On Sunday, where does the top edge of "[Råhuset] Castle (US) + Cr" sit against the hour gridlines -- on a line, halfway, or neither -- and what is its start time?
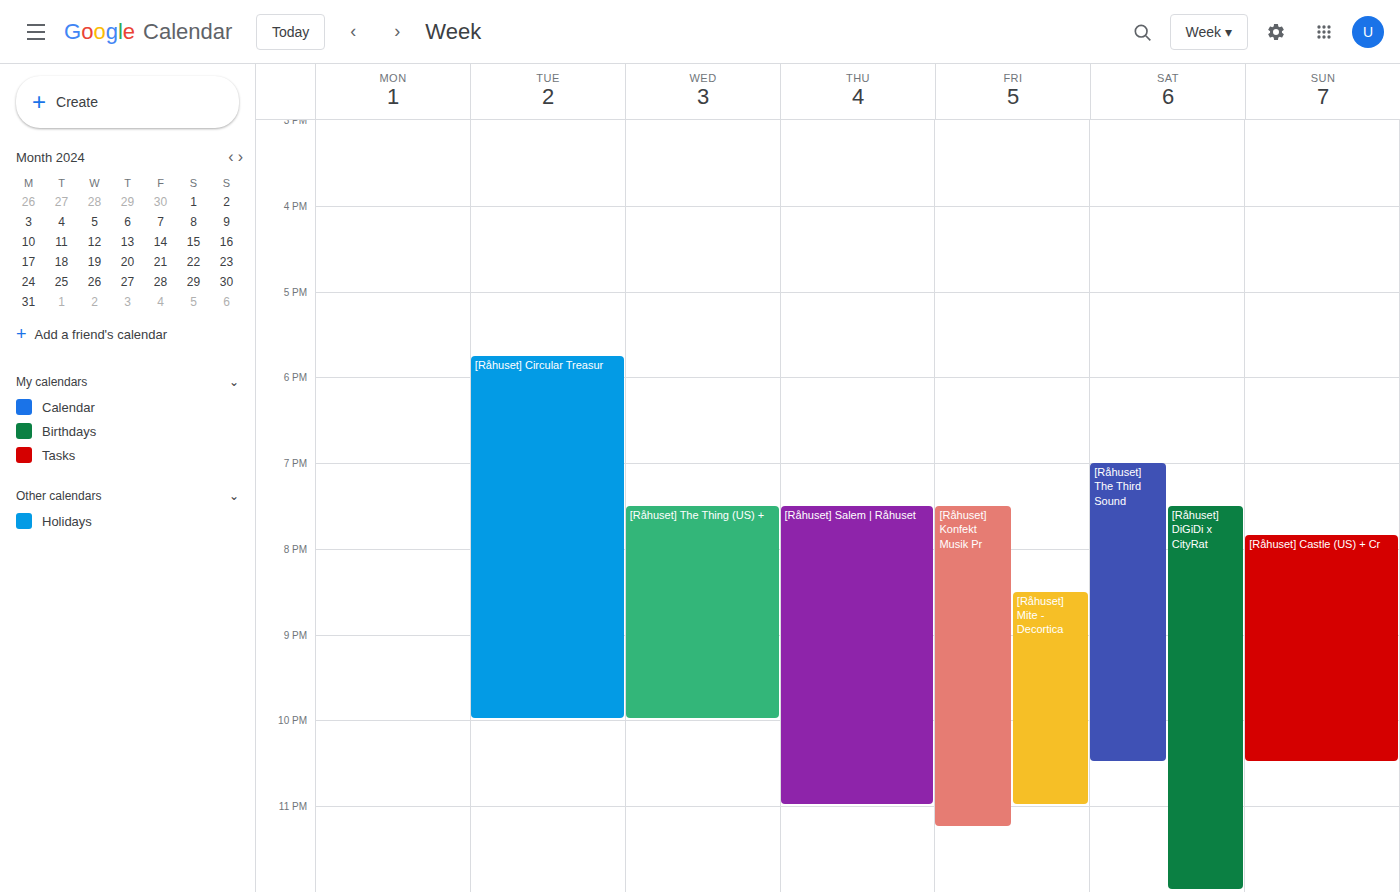
7:50 PM -- neither: 50 minutes below the 7 PM line and 10 minutes above the 8 PM line.